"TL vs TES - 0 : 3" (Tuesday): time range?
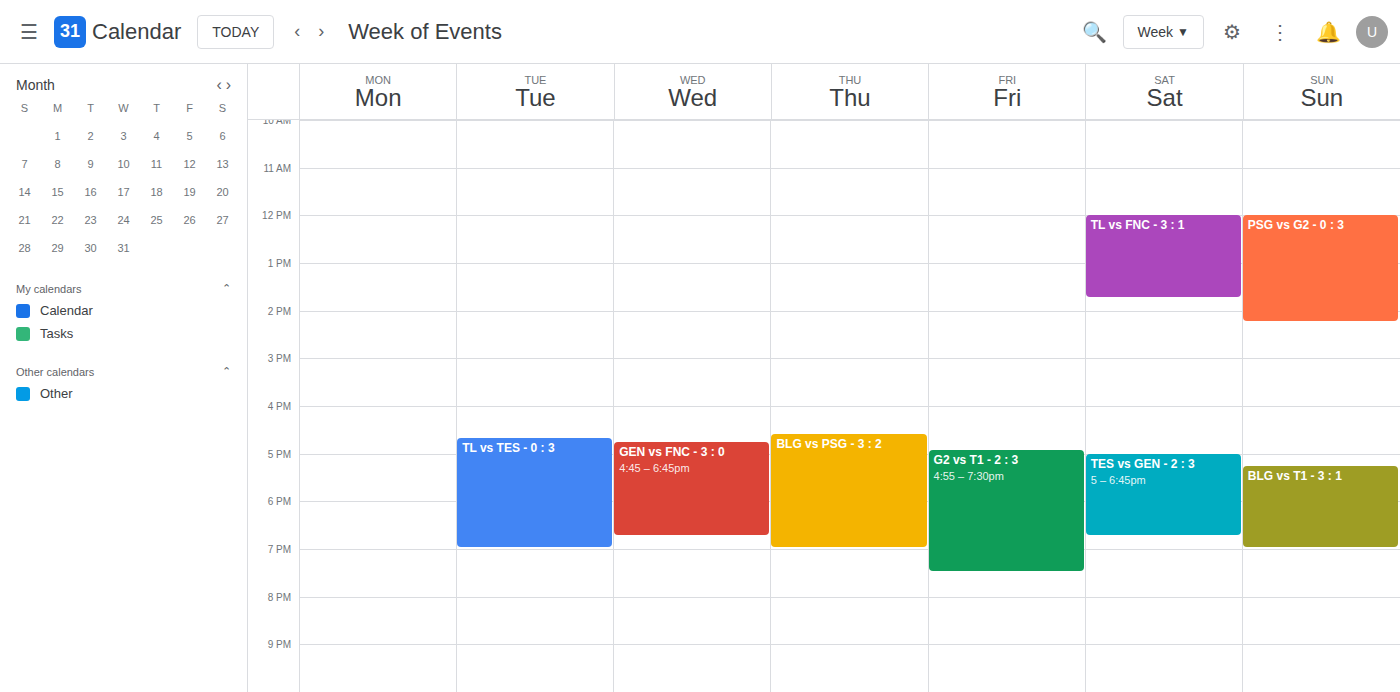
4:40 PM to 7:00 PM